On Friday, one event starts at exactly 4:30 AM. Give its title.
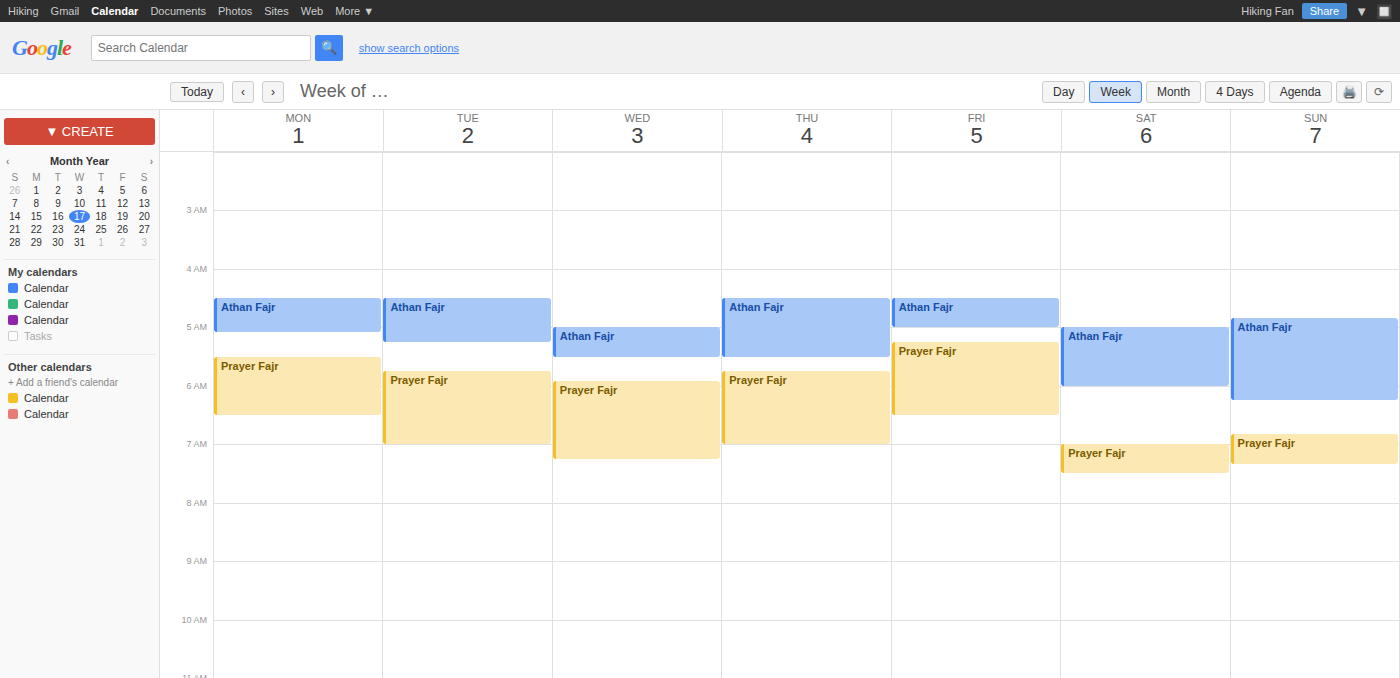
"Athan Fajr"